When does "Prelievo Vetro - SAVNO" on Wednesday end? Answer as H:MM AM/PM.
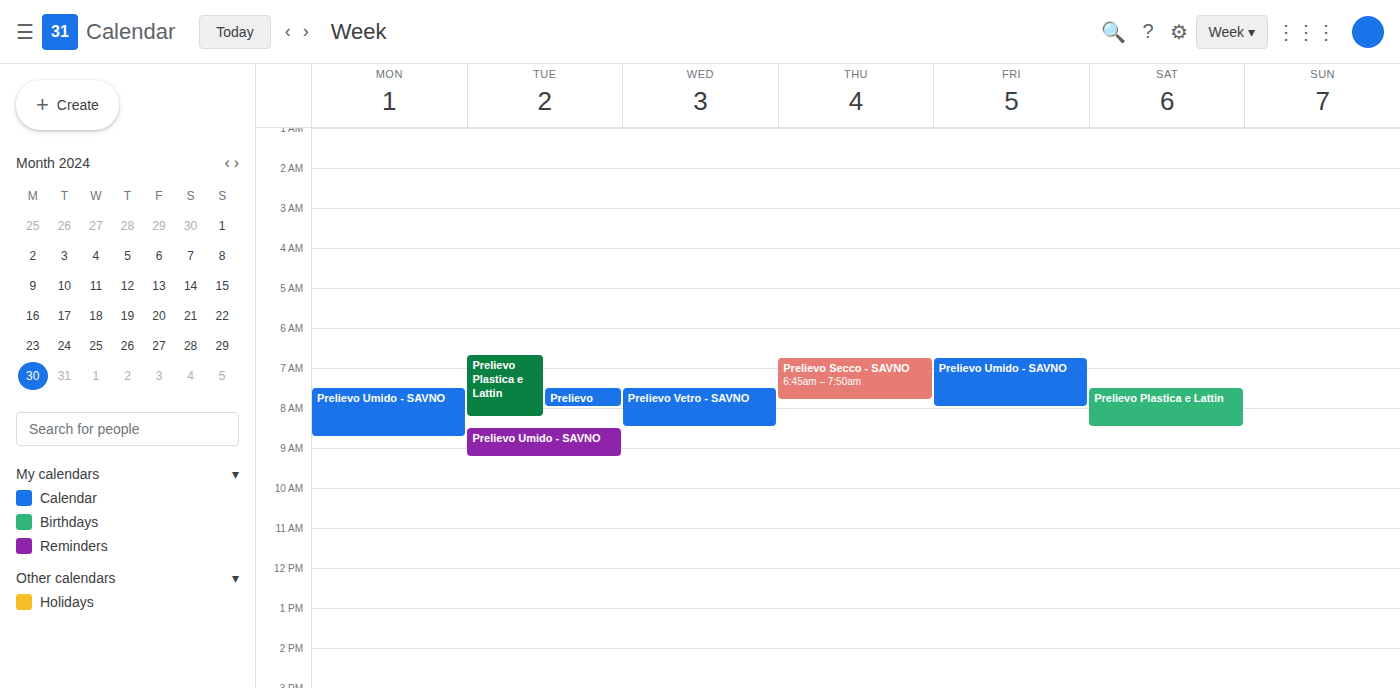
8:30 AM